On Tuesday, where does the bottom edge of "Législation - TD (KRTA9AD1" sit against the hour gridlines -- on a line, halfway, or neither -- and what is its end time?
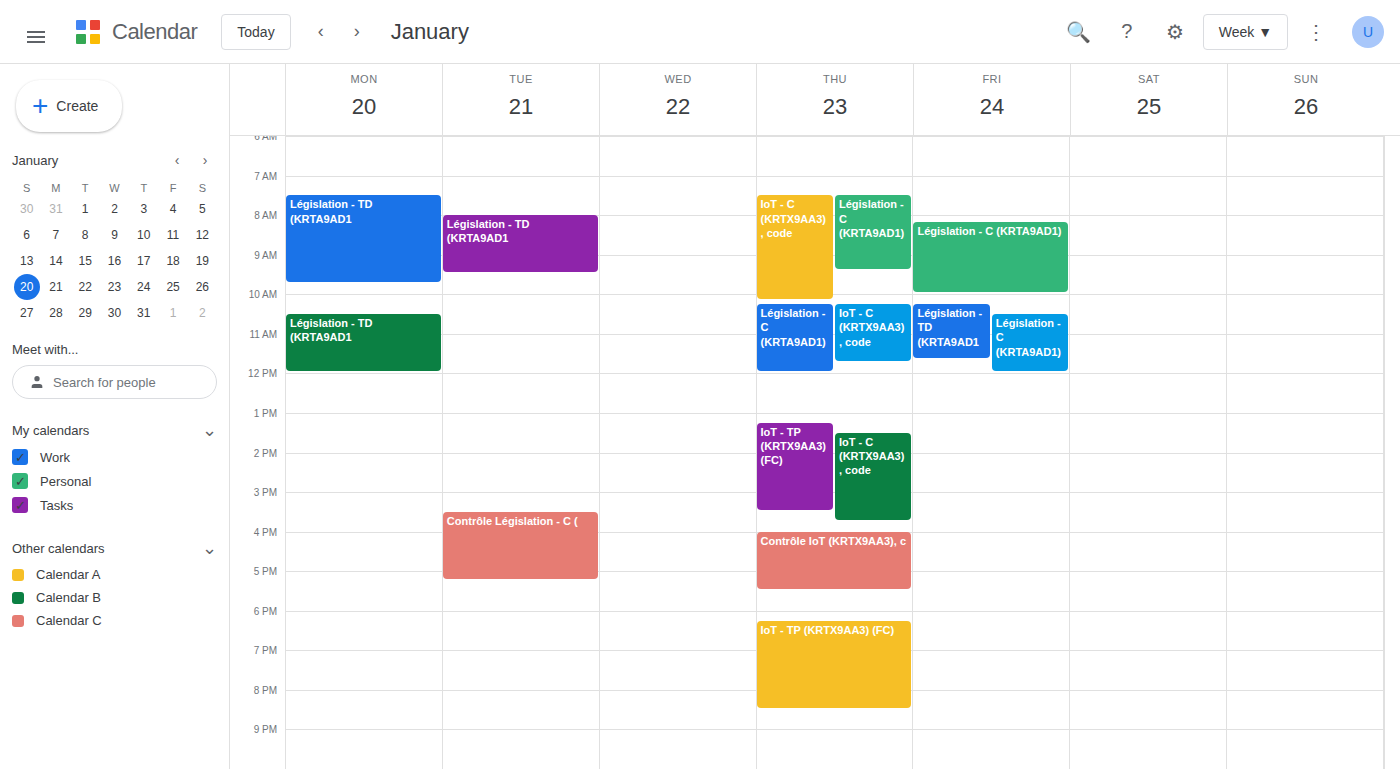
09:30 -- halfway between the 09:00 and 10:00 lines.